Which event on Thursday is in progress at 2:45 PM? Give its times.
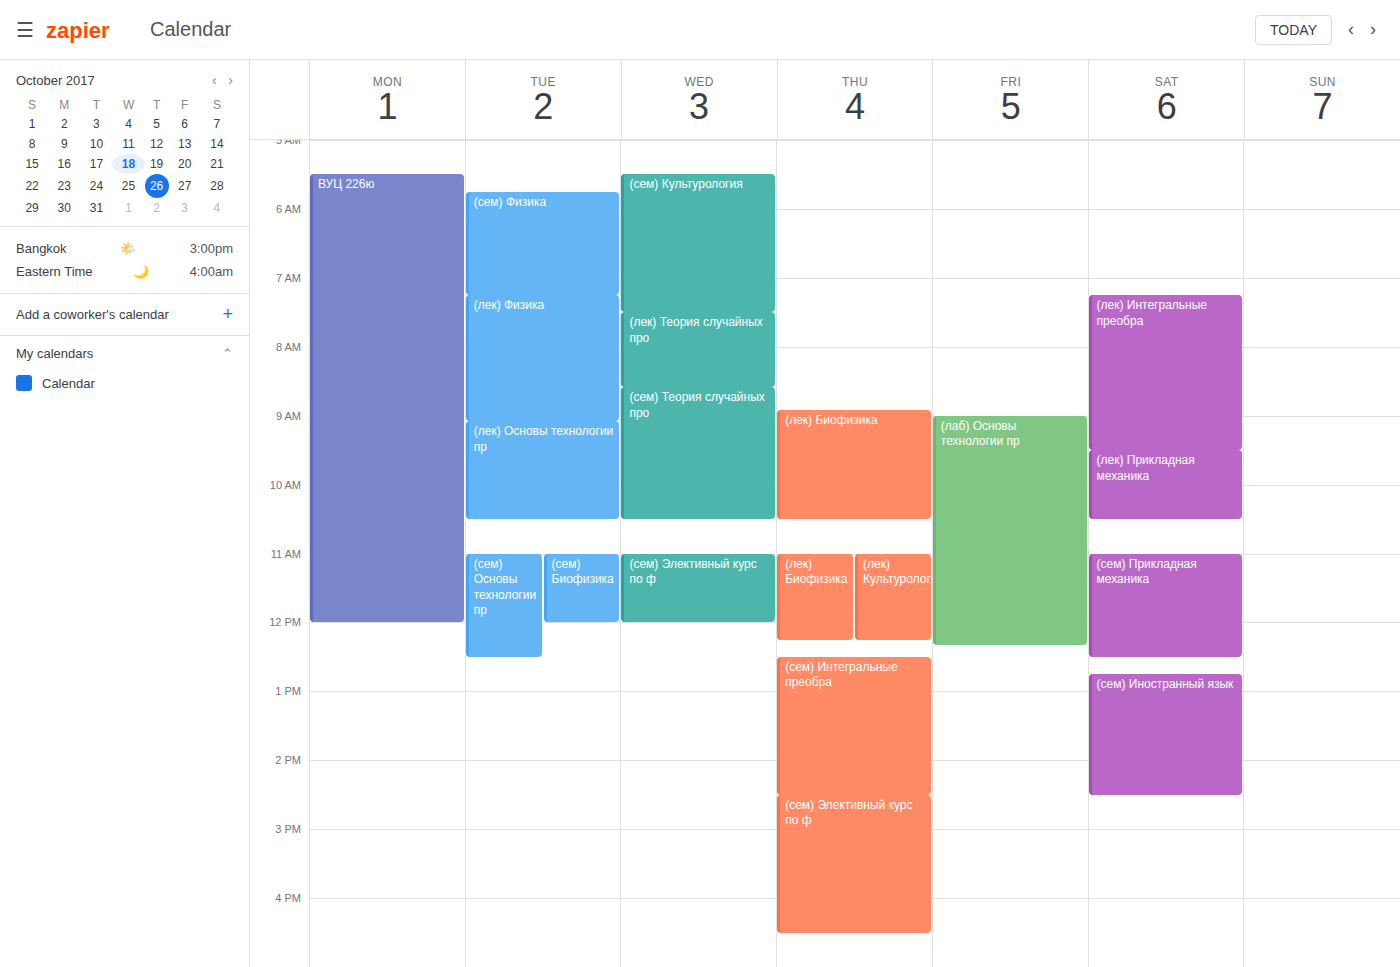
"(сем) Элективный курс по ф", 2:30 PM to 4:30 PM